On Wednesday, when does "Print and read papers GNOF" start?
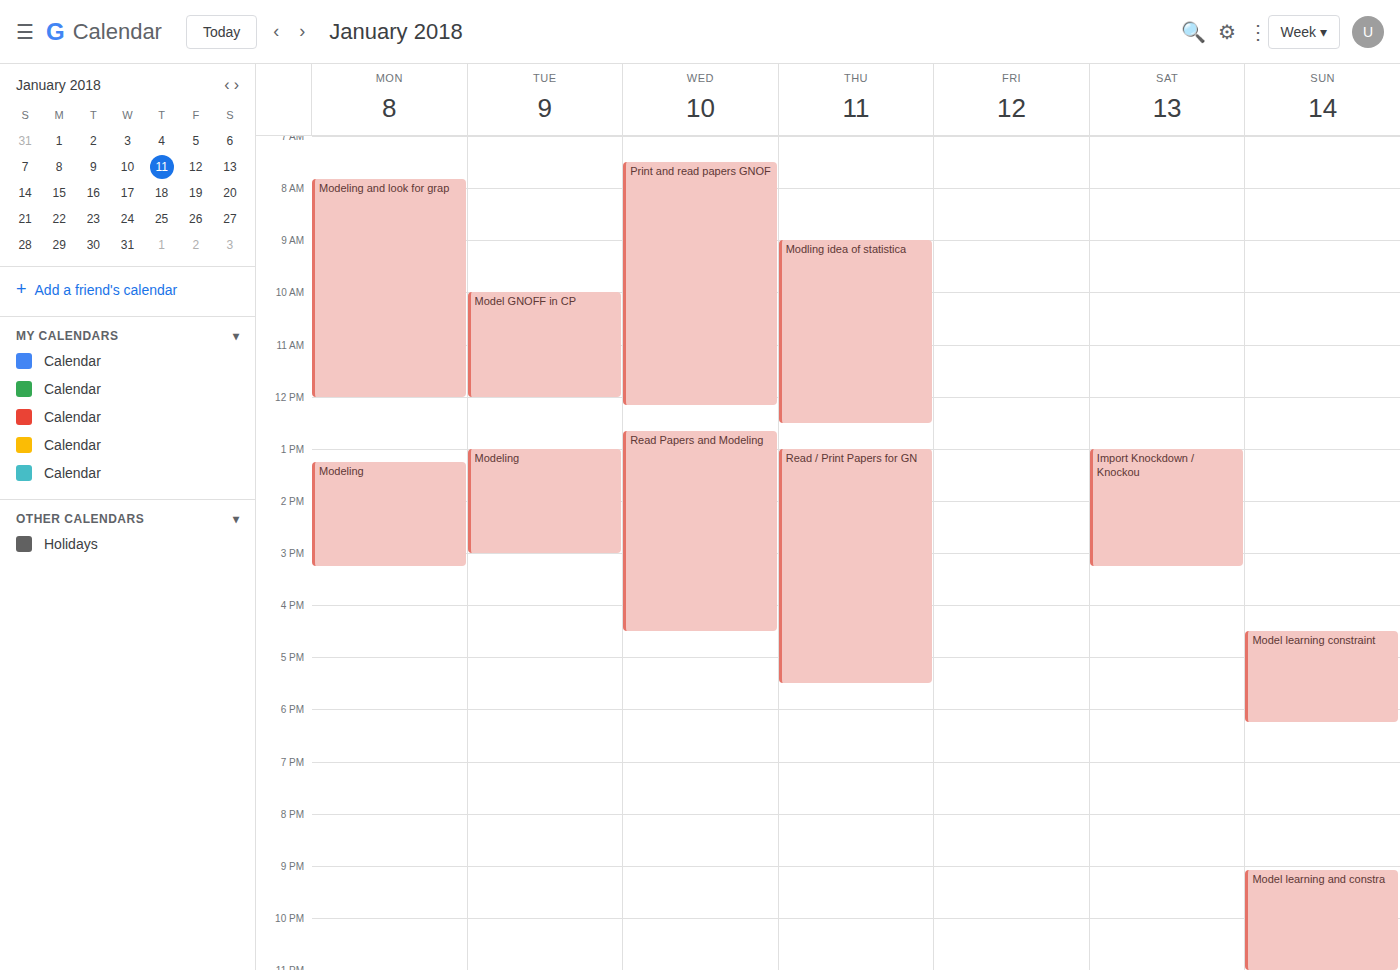
7:30 AM